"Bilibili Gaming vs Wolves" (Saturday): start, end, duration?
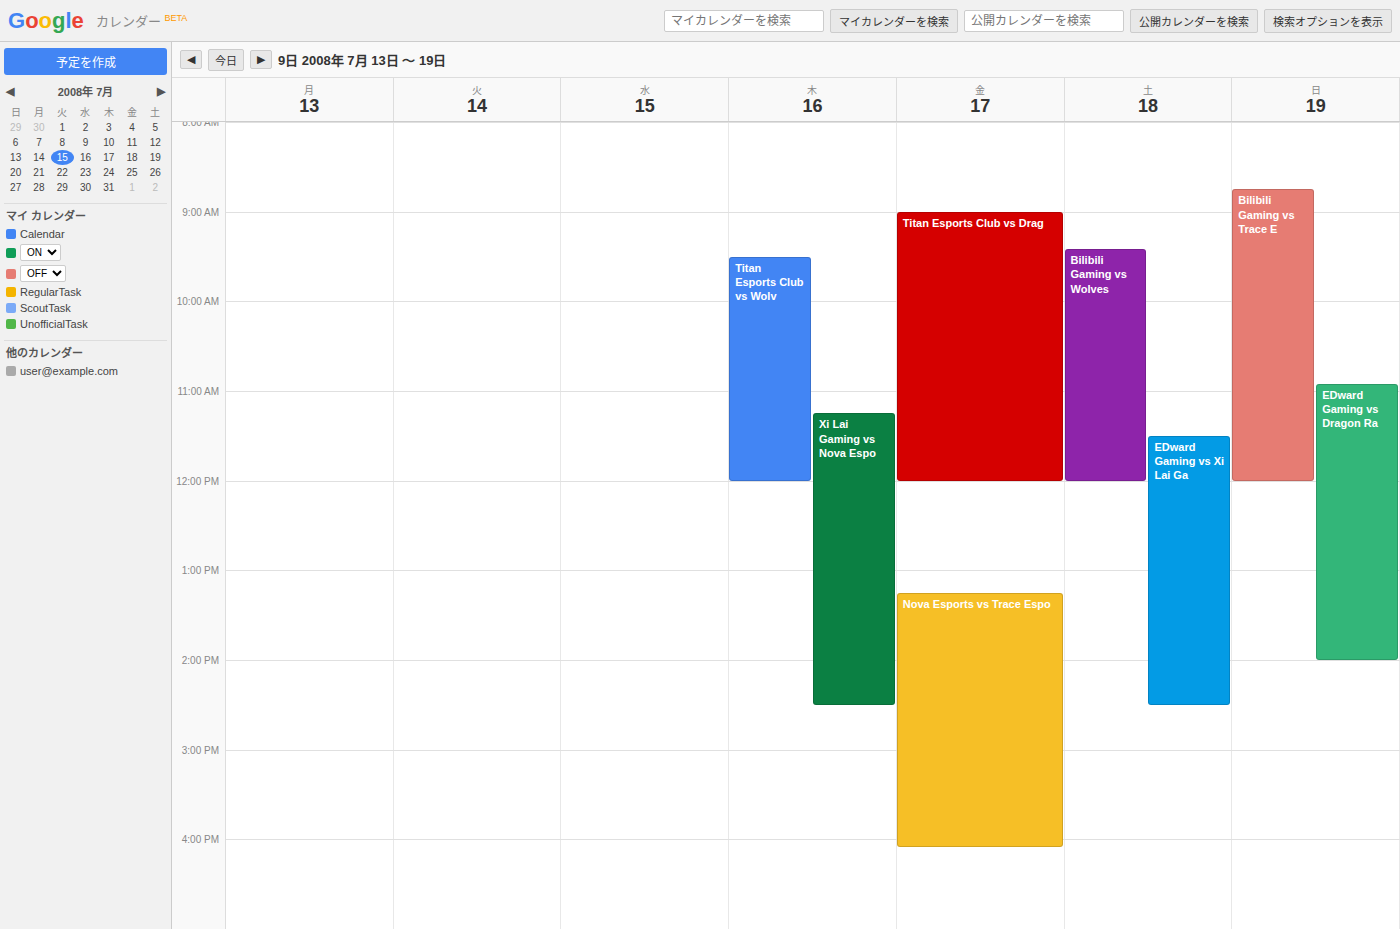
9:25 AM to 12:00 PM, 2 hours 35 minutes